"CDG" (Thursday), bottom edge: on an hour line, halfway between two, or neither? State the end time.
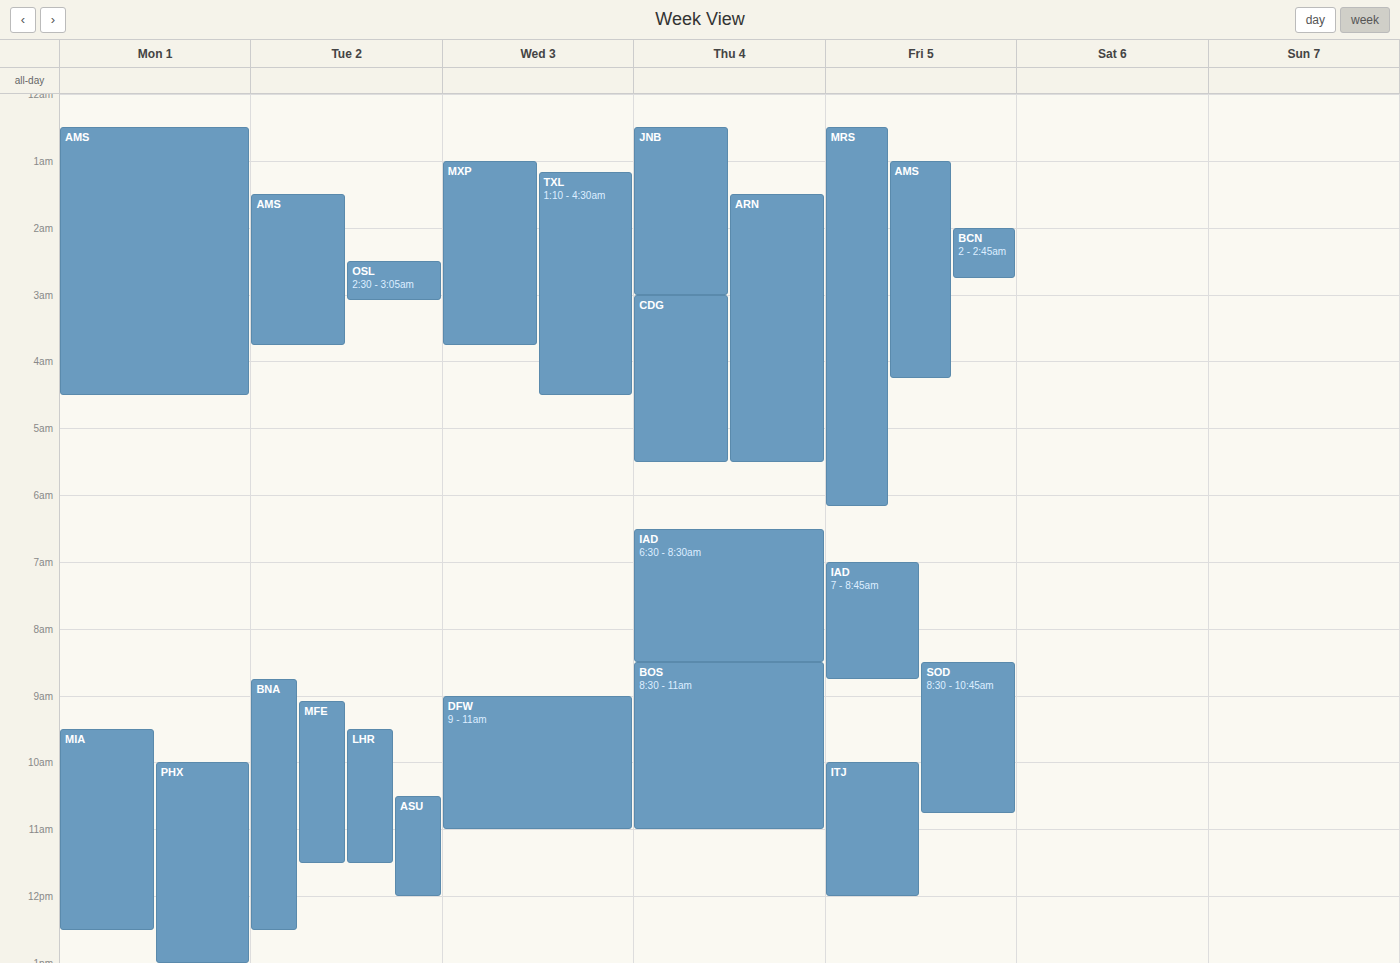
5:30 AM -- halfway between the 5 AM and 6 AM lines.